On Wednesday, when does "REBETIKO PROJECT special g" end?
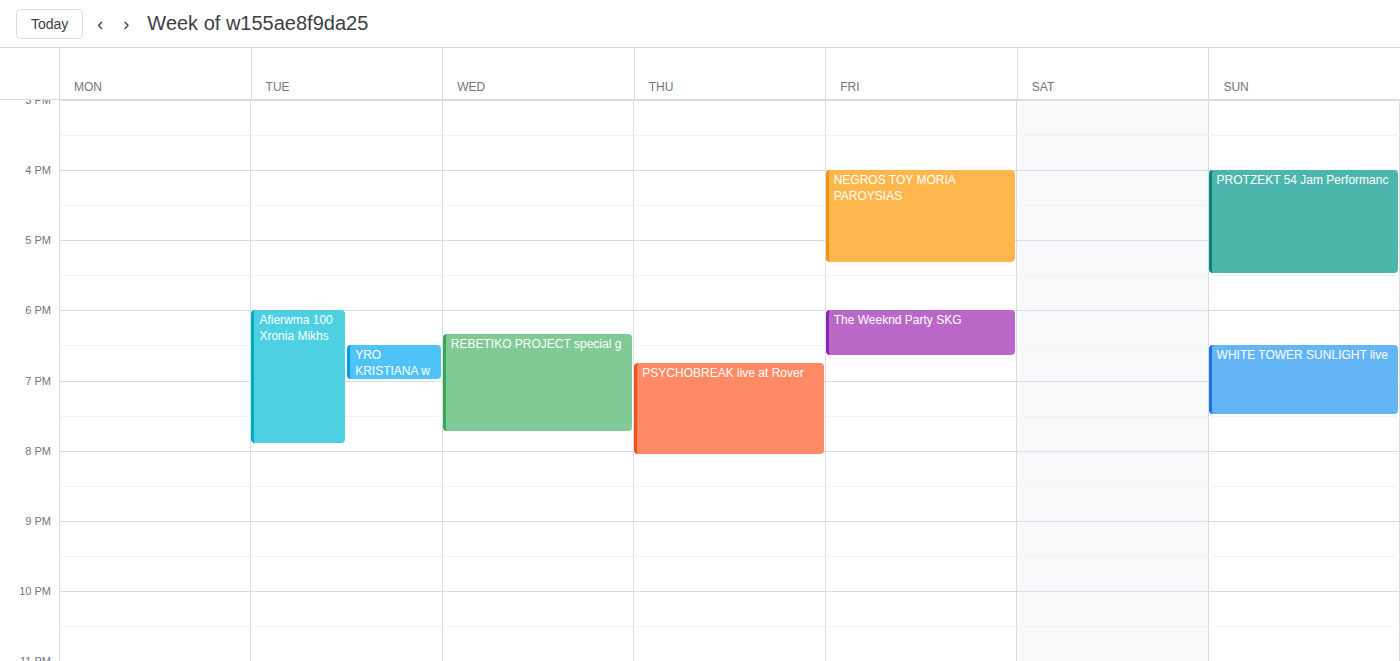
7:45 PM